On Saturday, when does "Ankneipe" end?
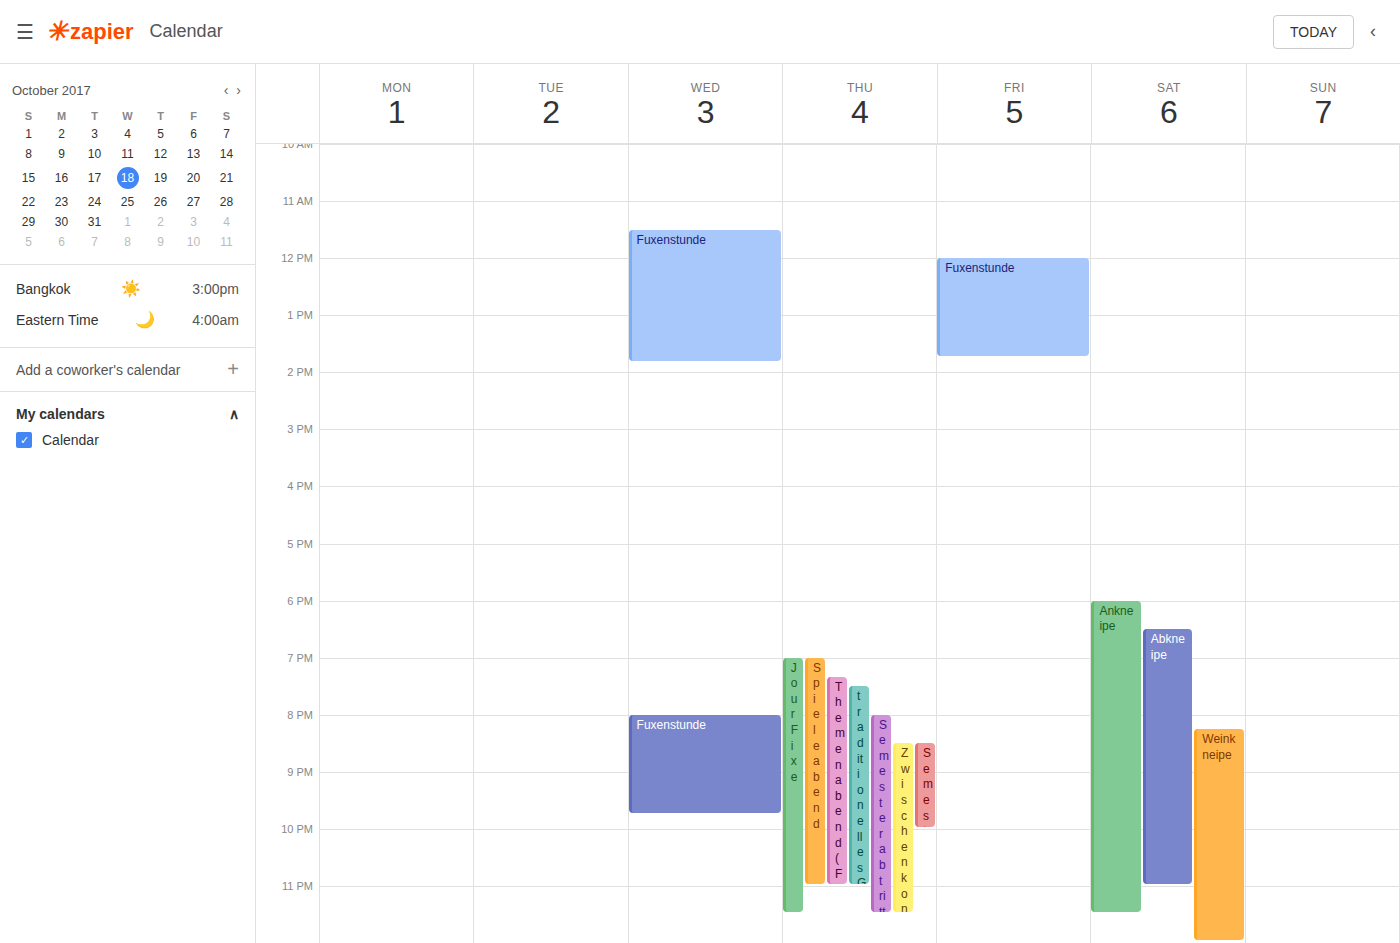
23:30